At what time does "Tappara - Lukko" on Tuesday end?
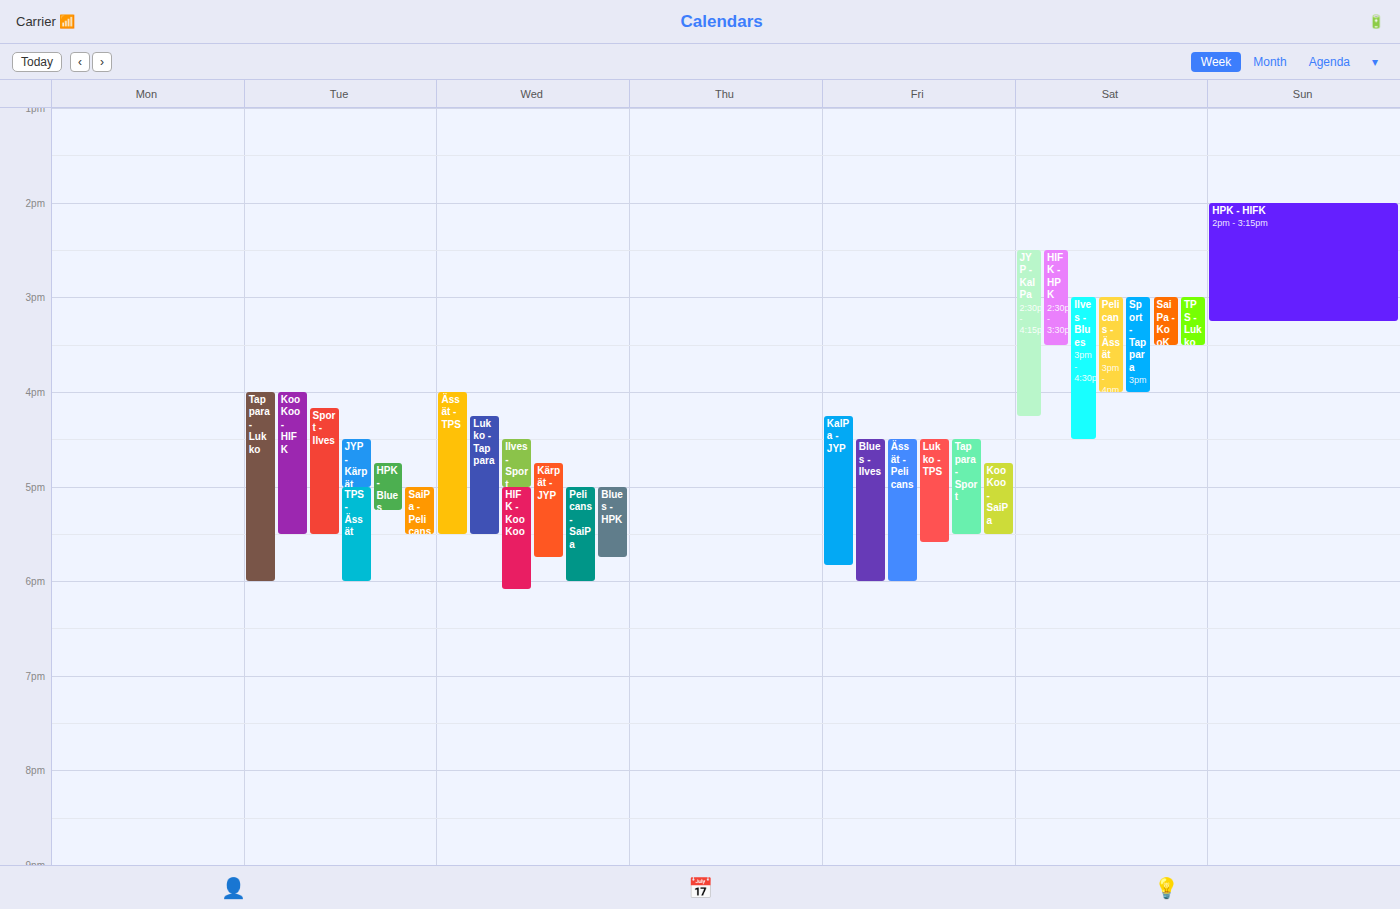
6:00 PM